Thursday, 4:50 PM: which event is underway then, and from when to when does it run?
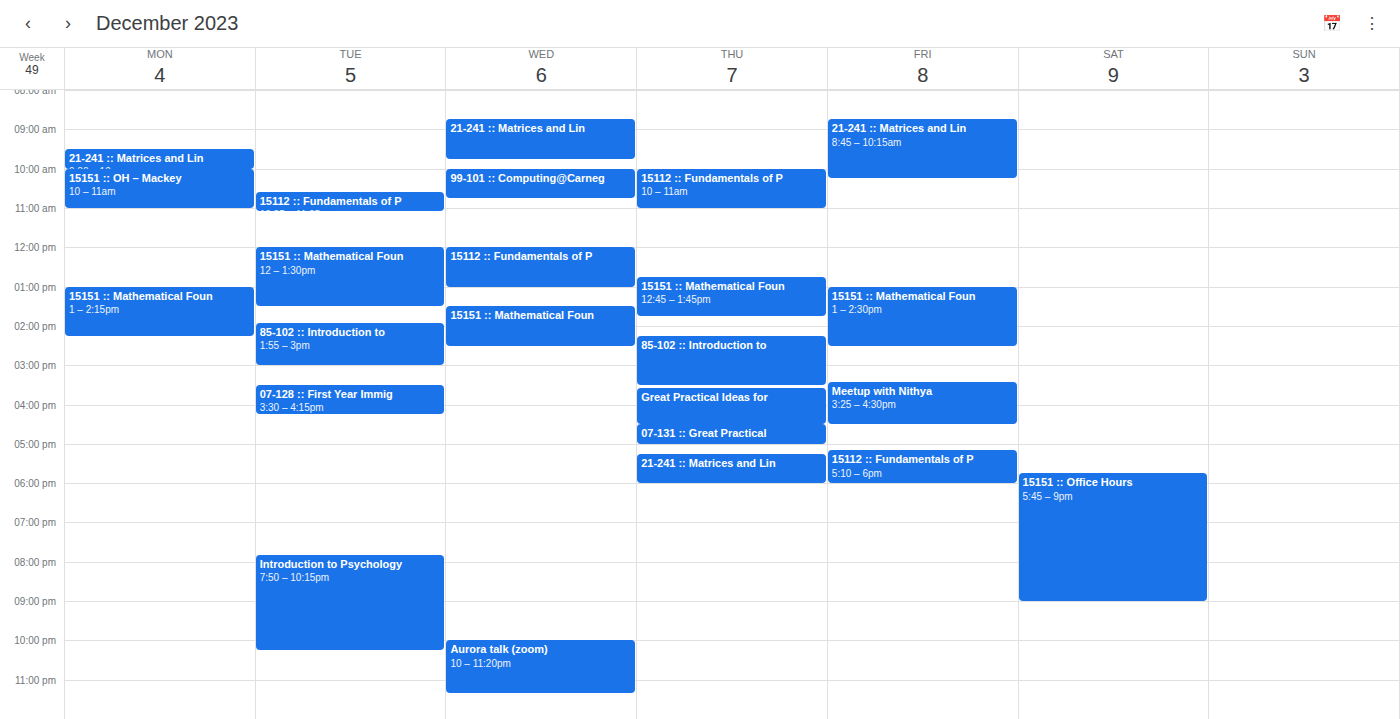
"07-131 :: Great Practical", 4:30 PM to 5:00 PM